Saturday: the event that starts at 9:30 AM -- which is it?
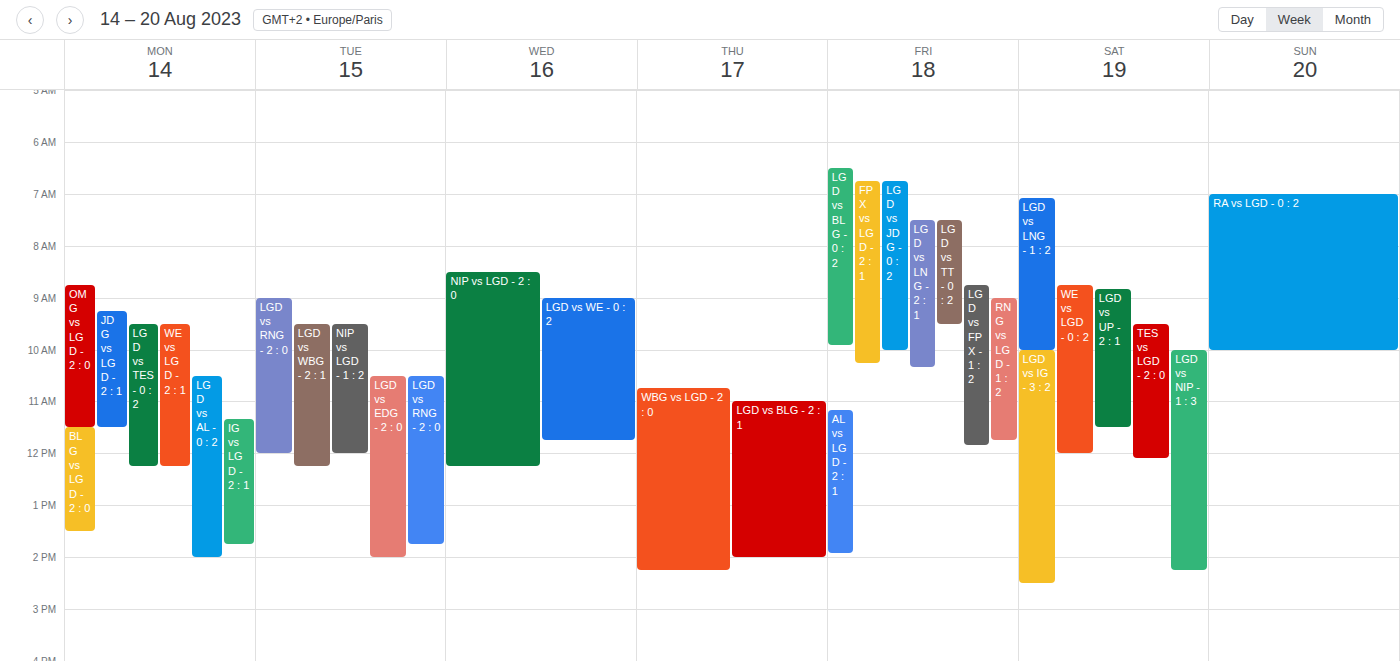
"TES vs LGD - 2 : 0"